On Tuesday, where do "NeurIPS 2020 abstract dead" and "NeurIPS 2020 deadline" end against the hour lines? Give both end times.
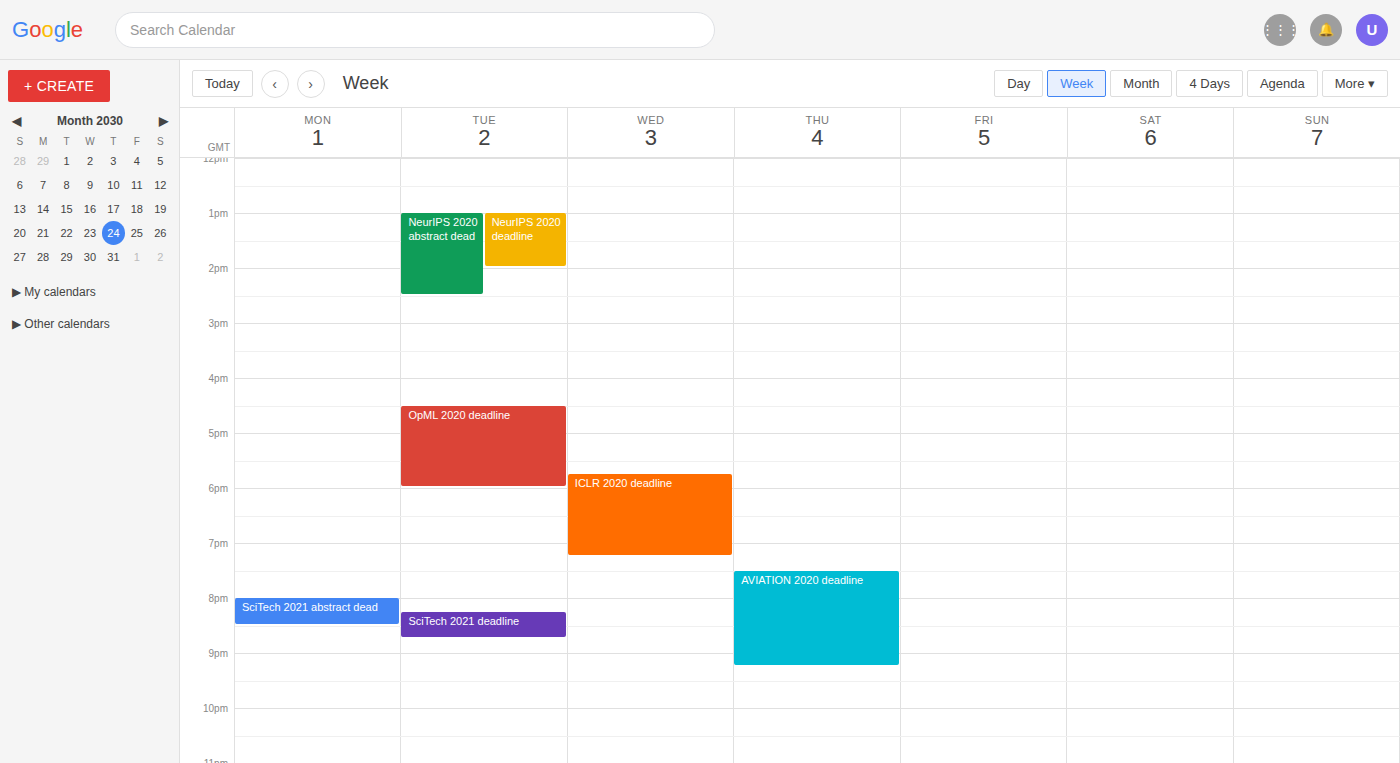
"NeurIPS 2020 abstract dead": 2:30 PM, halfway between the 2 PM and 3 PM lines. "NeurIPS 2020 deadline": 2:00 PM, exactly on the 2 PM line.